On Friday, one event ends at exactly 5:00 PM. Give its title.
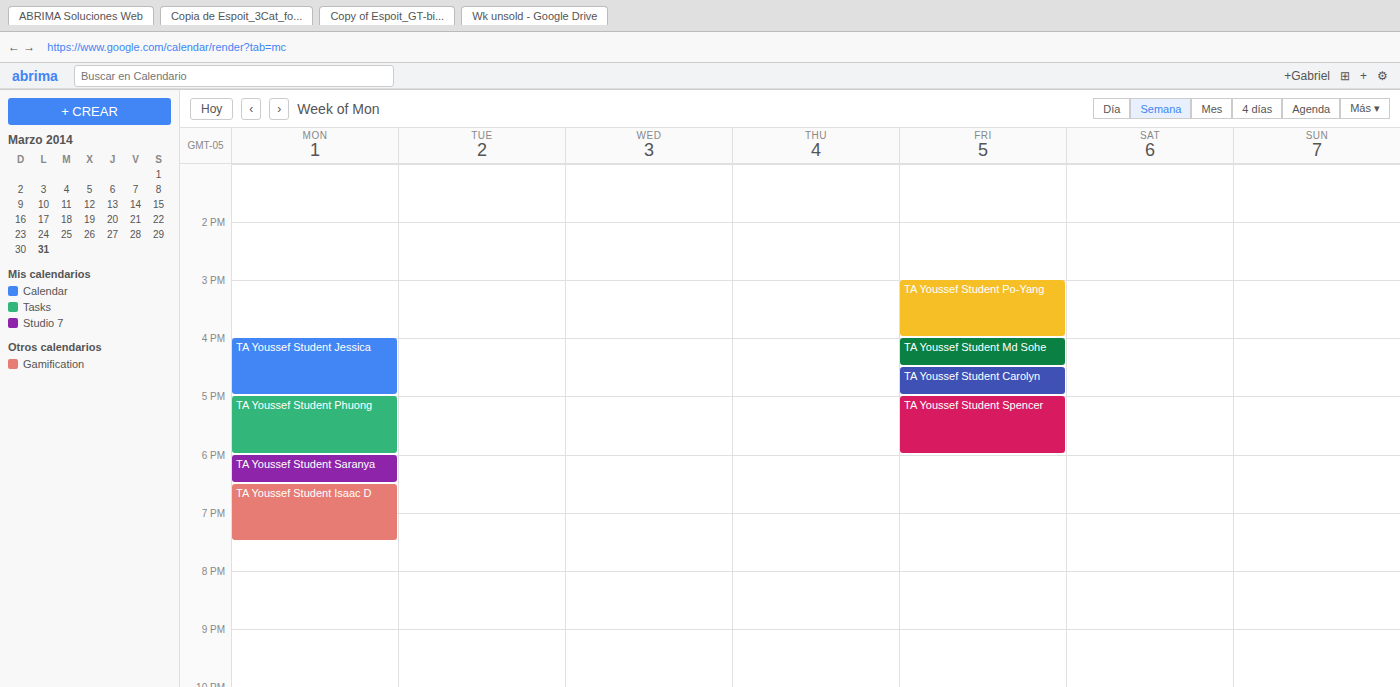
"TA Youssef Student Carolyn"